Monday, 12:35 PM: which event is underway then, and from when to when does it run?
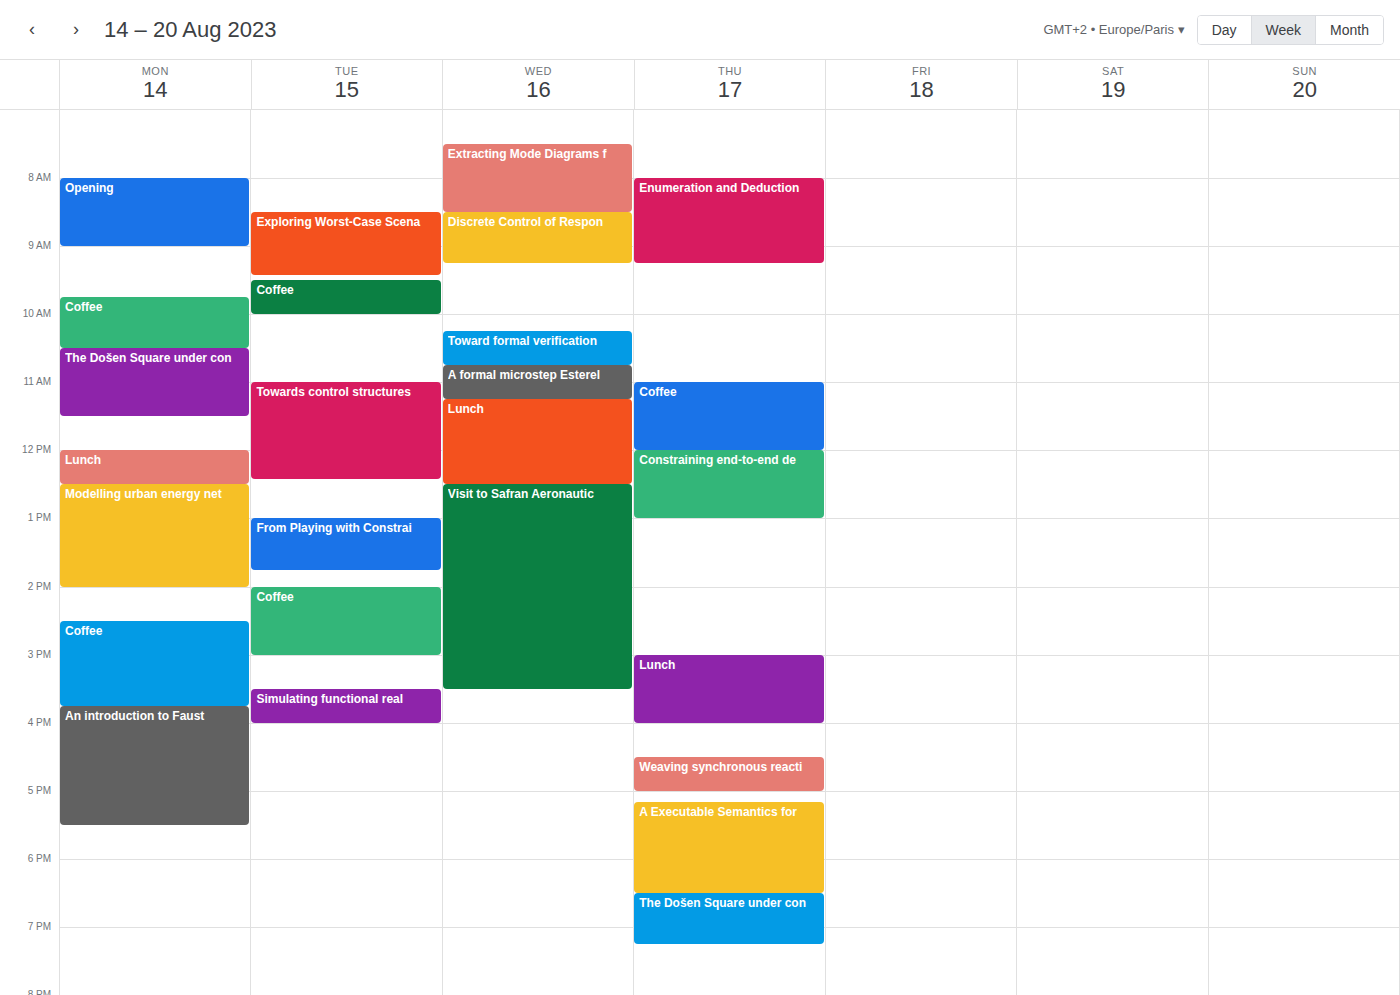
"Modelling urban energy net", 12:30 PM to 2:00 PM